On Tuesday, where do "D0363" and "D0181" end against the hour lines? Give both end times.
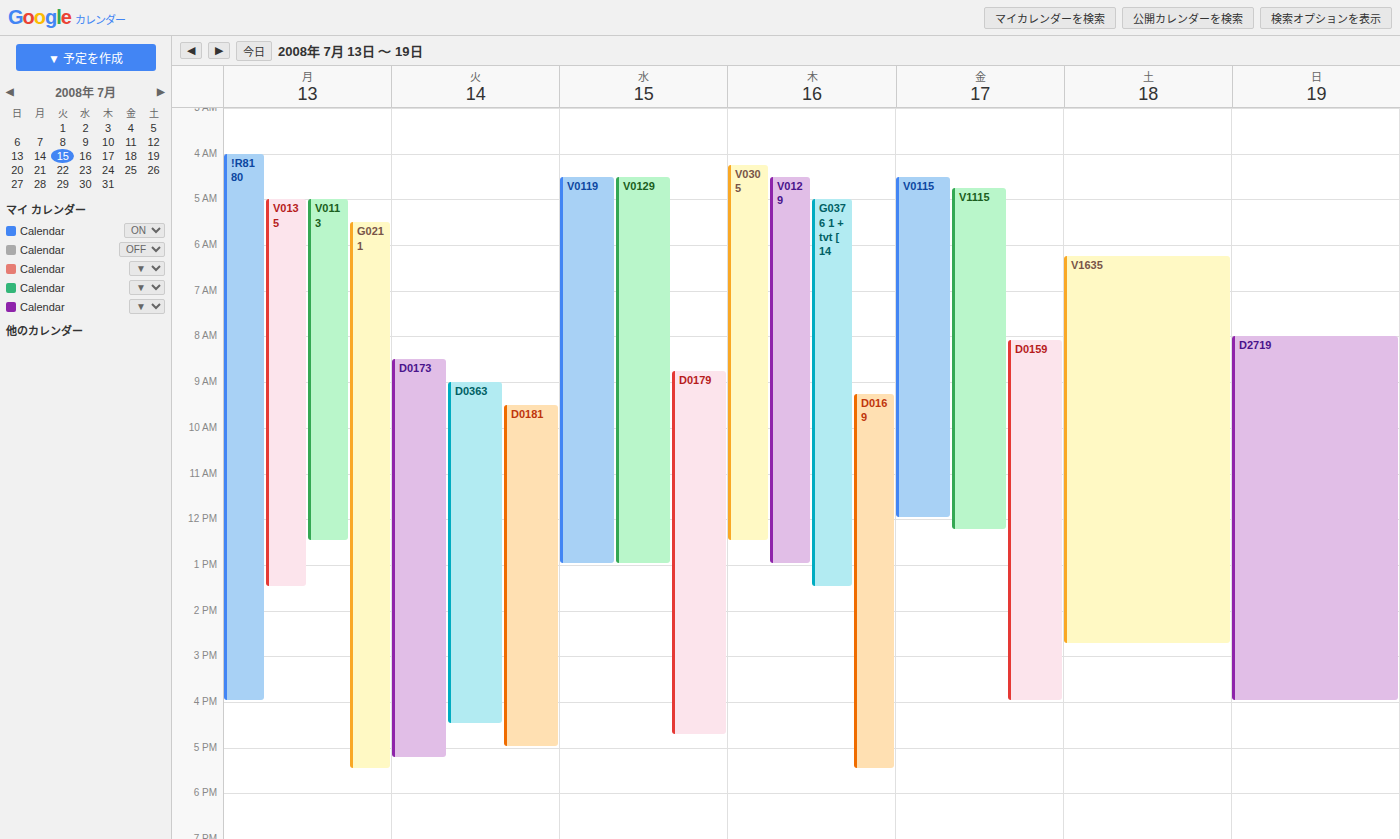
"D0363": 4:30 PM, halfway between the 4 PM and 5 PM lines. "D0181": 5:00 PM, exactly on the 5 PM line.